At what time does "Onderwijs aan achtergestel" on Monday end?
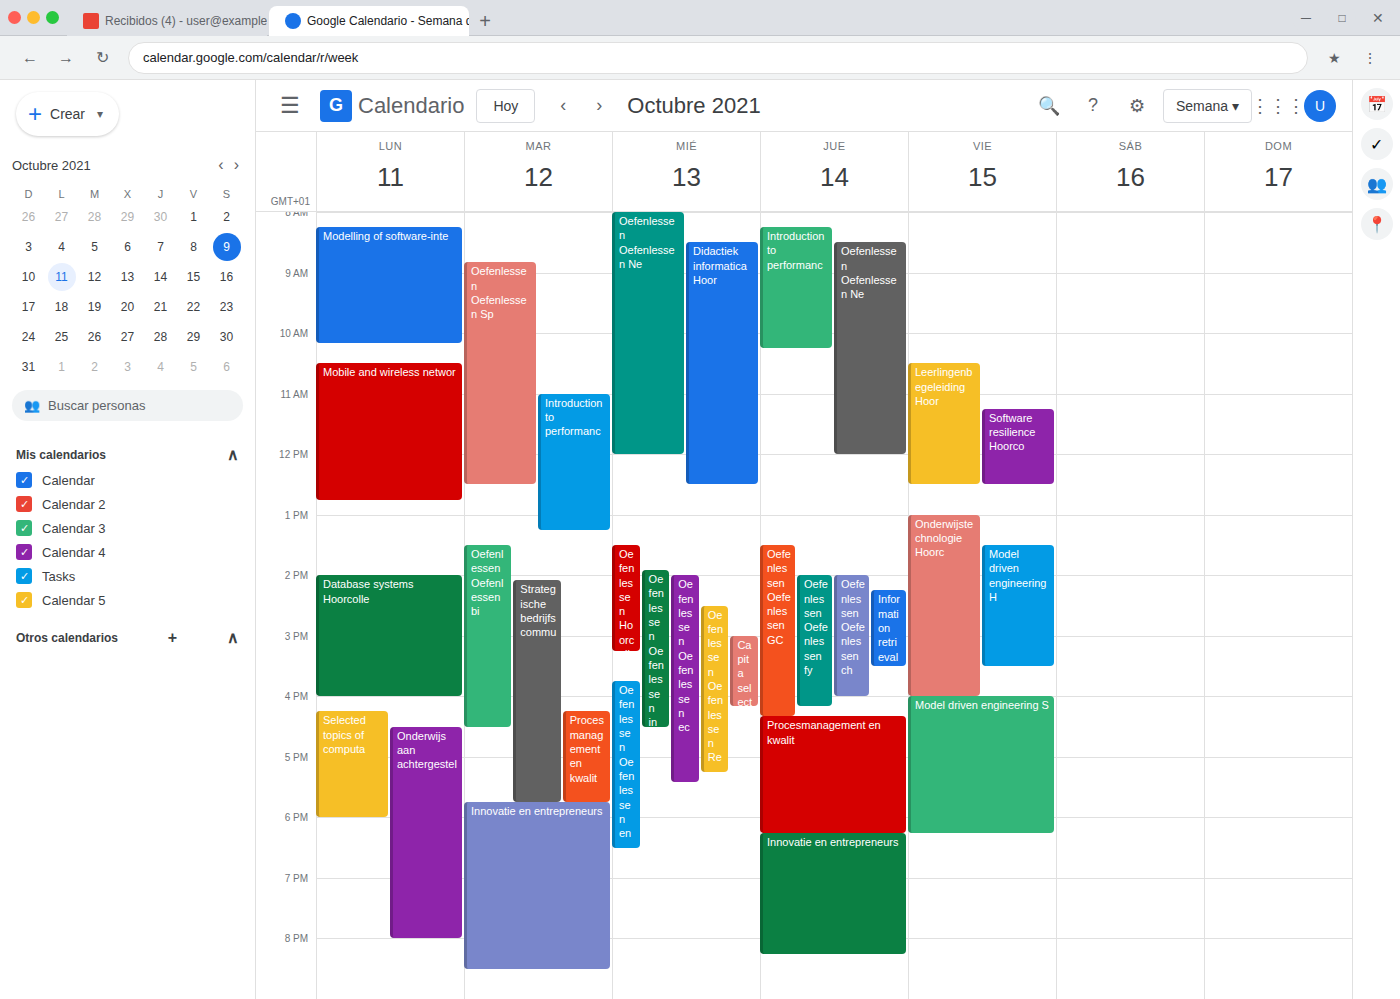
8:00 PM